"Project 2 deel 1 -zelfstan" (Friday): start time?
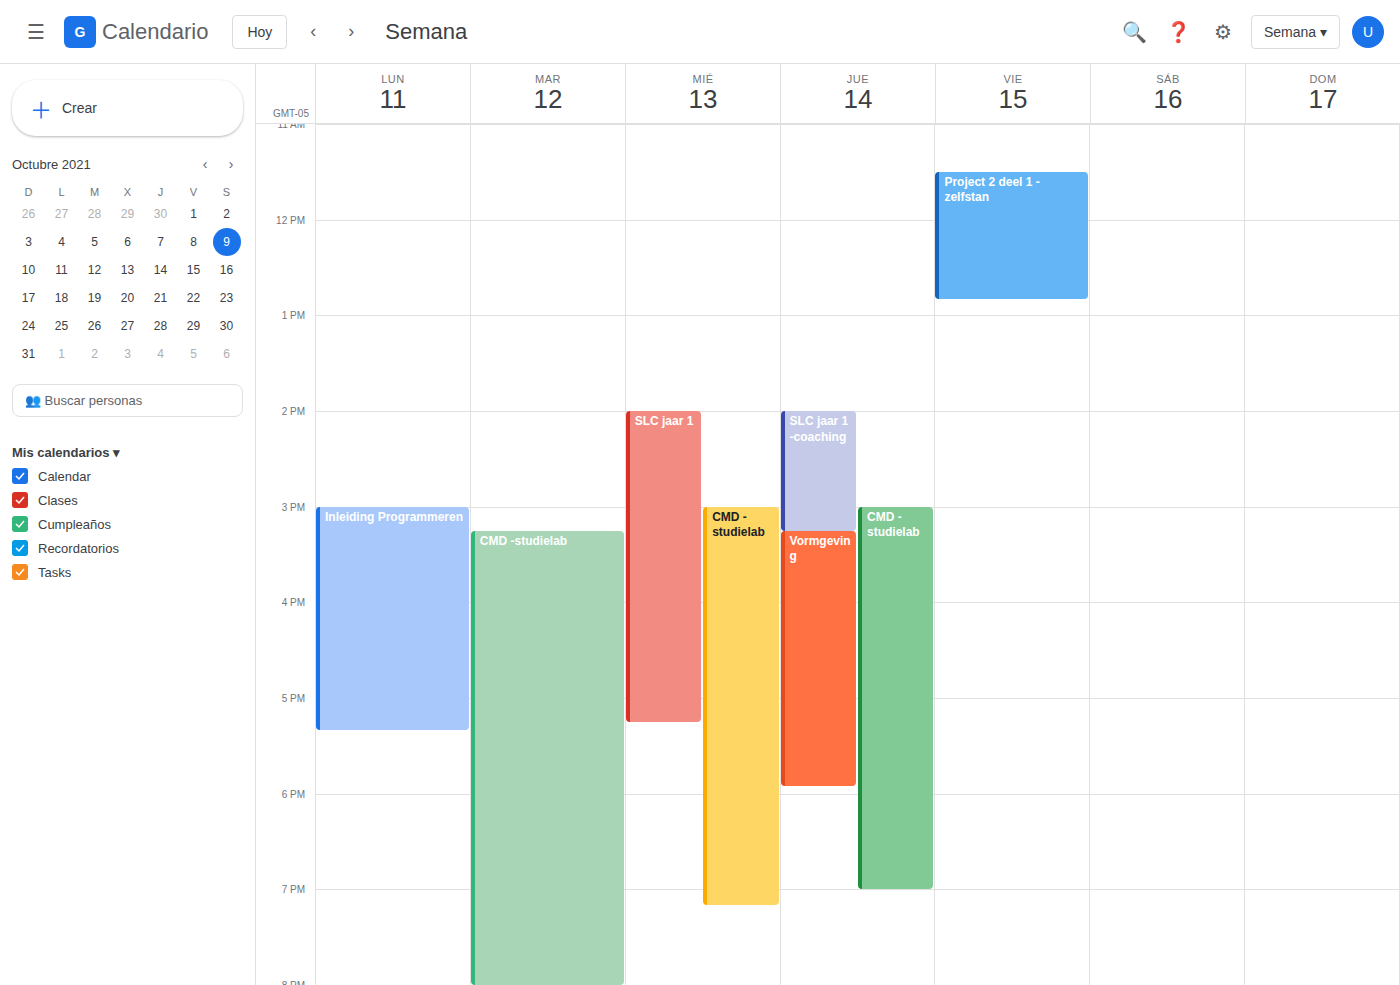
11:30 AM